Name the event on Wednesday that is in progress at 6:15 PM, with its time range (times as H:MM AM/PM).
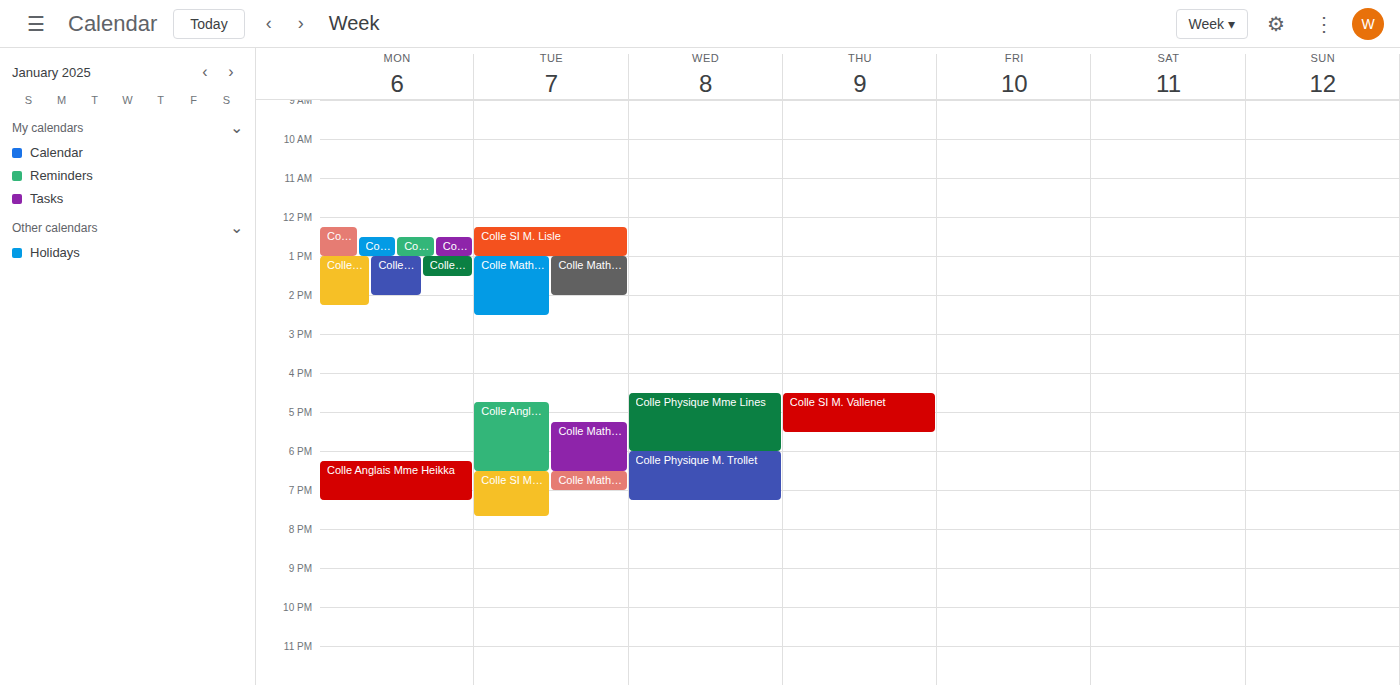
"Colle Physique M. Trollet", 6:00 PM to 7:15 PM